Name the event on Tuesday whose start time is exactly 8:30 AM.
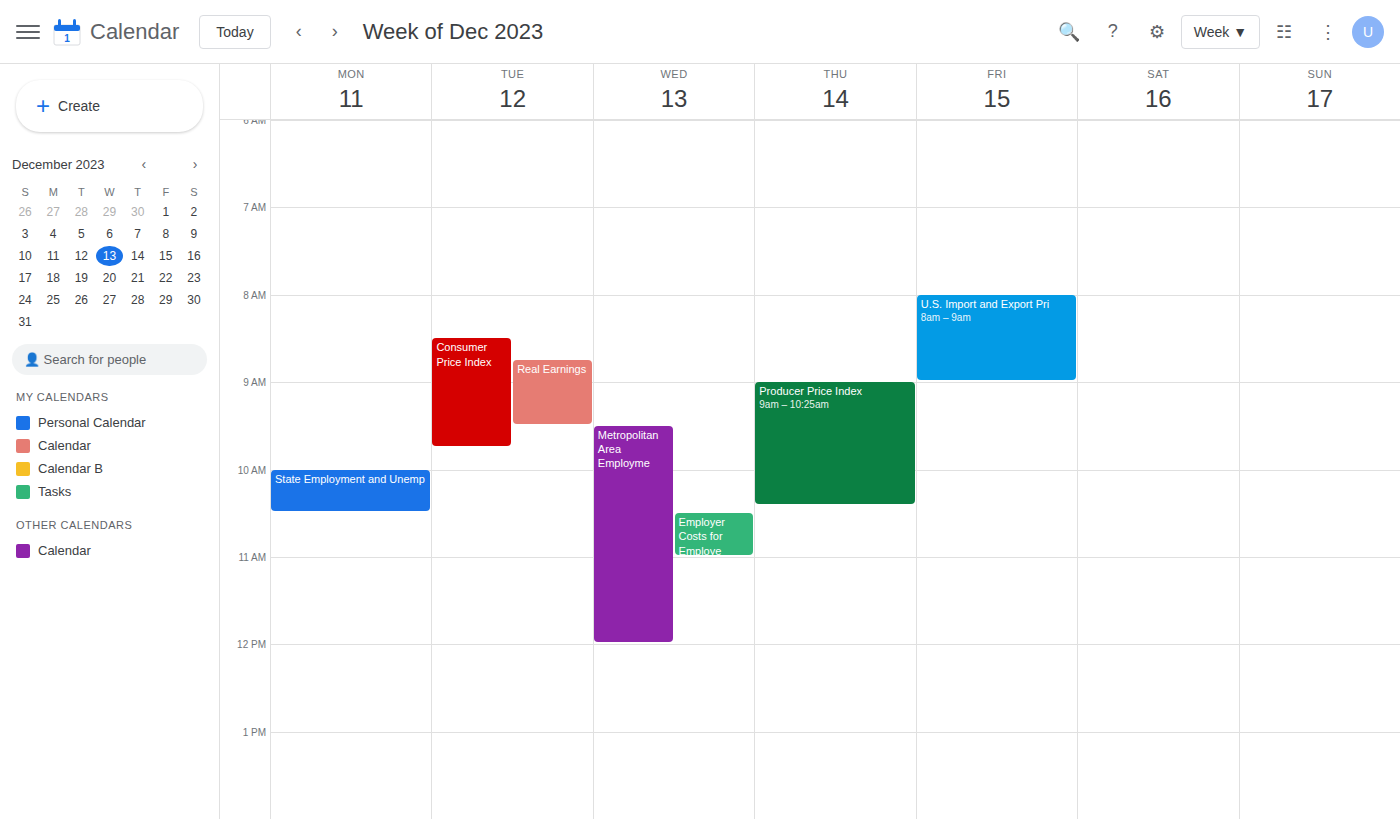
"Consumer Price Index"